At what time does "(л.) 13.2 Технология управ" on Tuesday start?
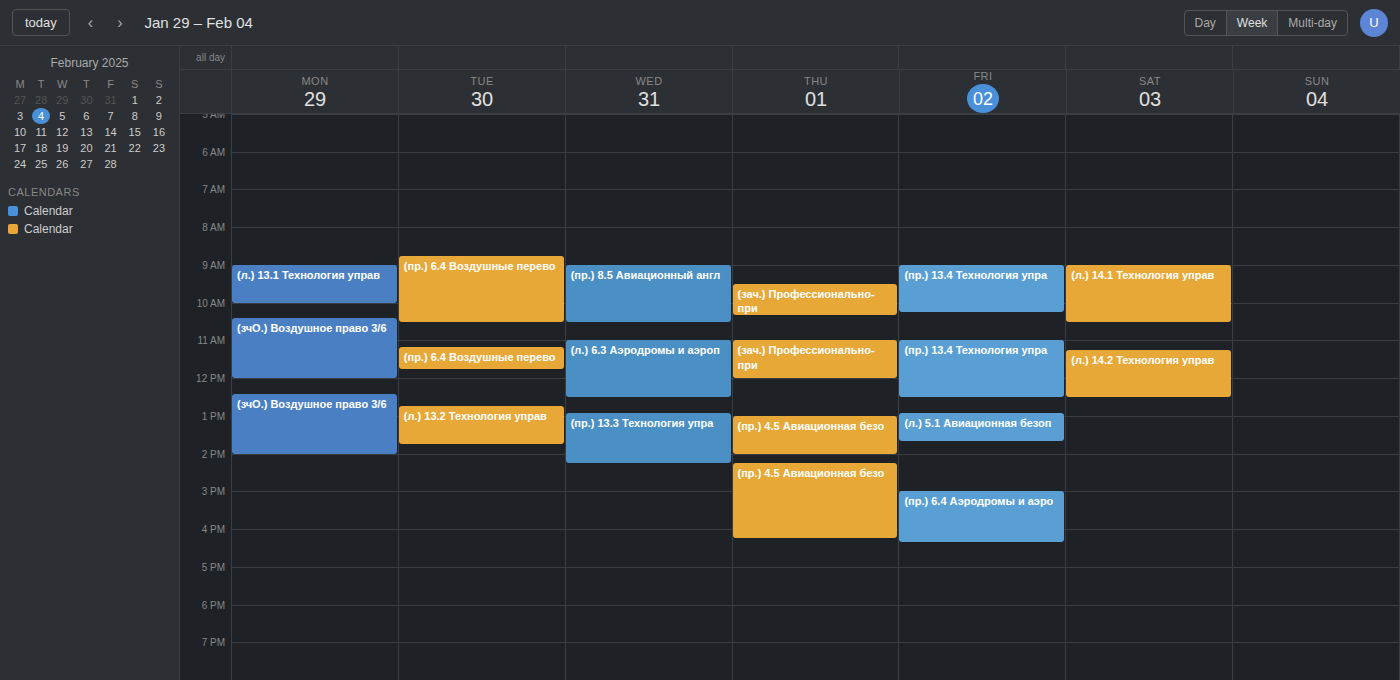
12:45 PM